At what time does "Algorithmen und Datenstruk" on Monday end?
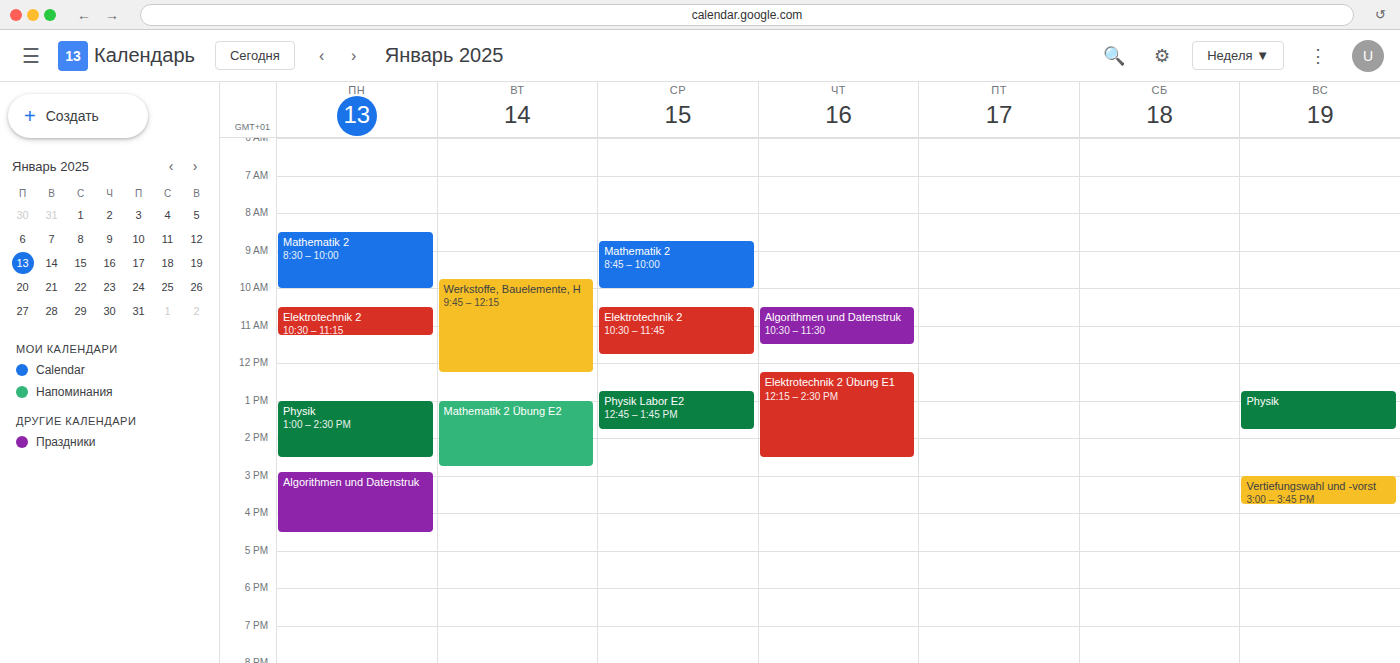
4:30 PM